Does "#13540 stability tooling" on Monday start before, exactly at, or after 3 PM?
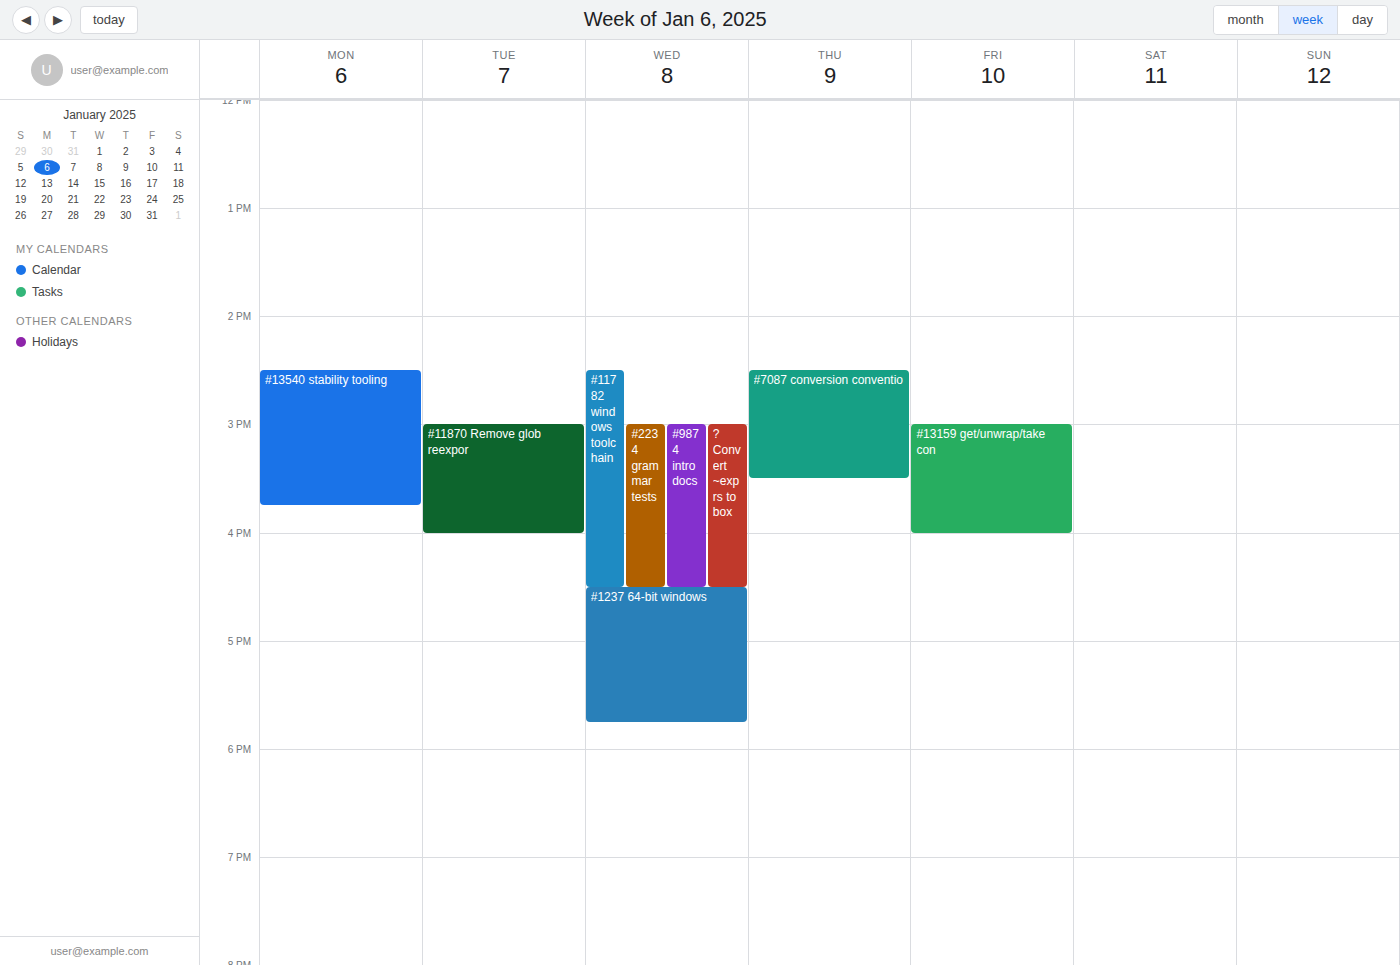
2:30 PM -- before 3 PM, 30 minutes above the 3 PM line.